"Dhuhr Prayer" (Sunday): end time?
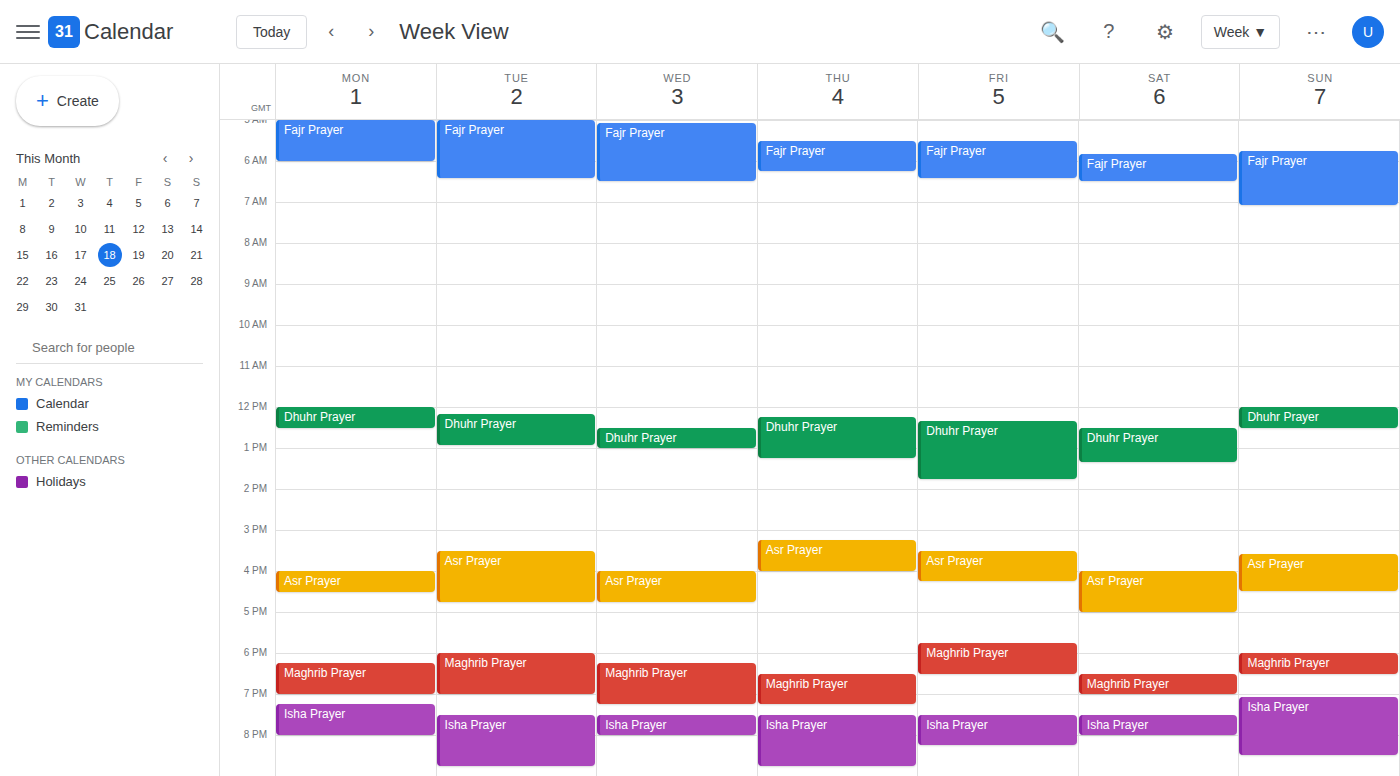
12:30 PM